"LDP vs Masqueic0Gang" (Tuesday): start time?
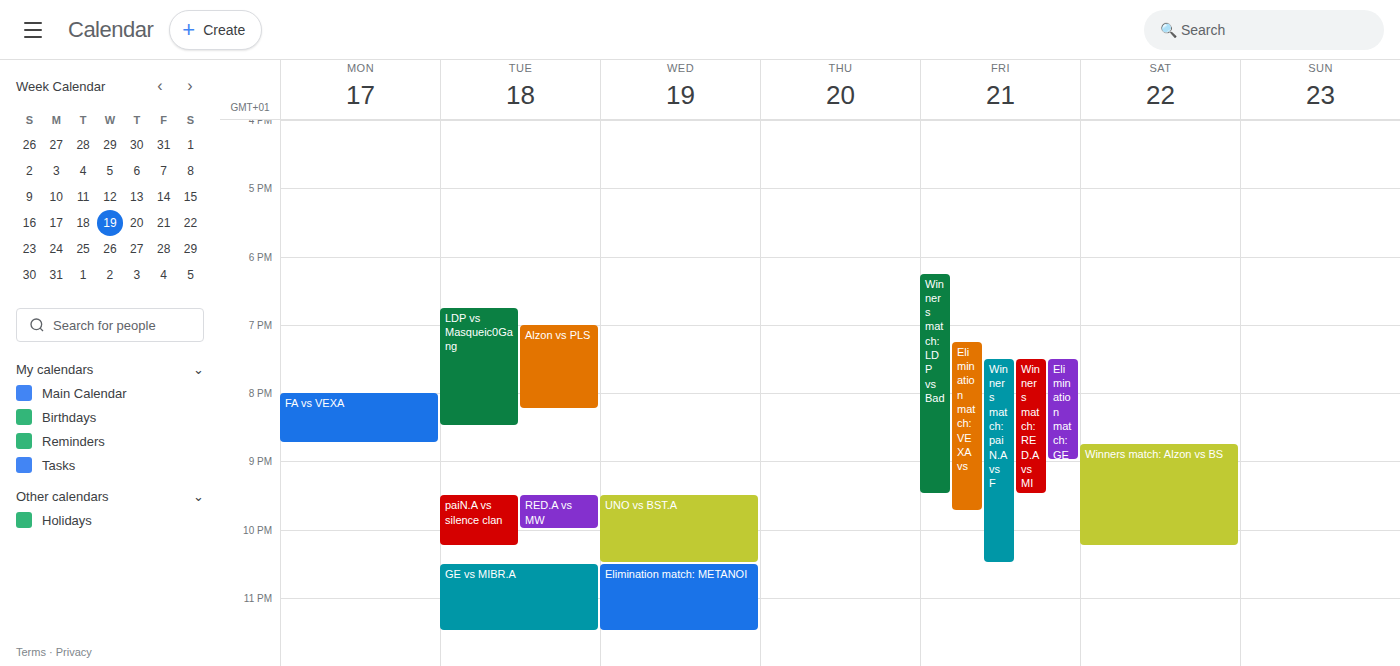
6:45 PM